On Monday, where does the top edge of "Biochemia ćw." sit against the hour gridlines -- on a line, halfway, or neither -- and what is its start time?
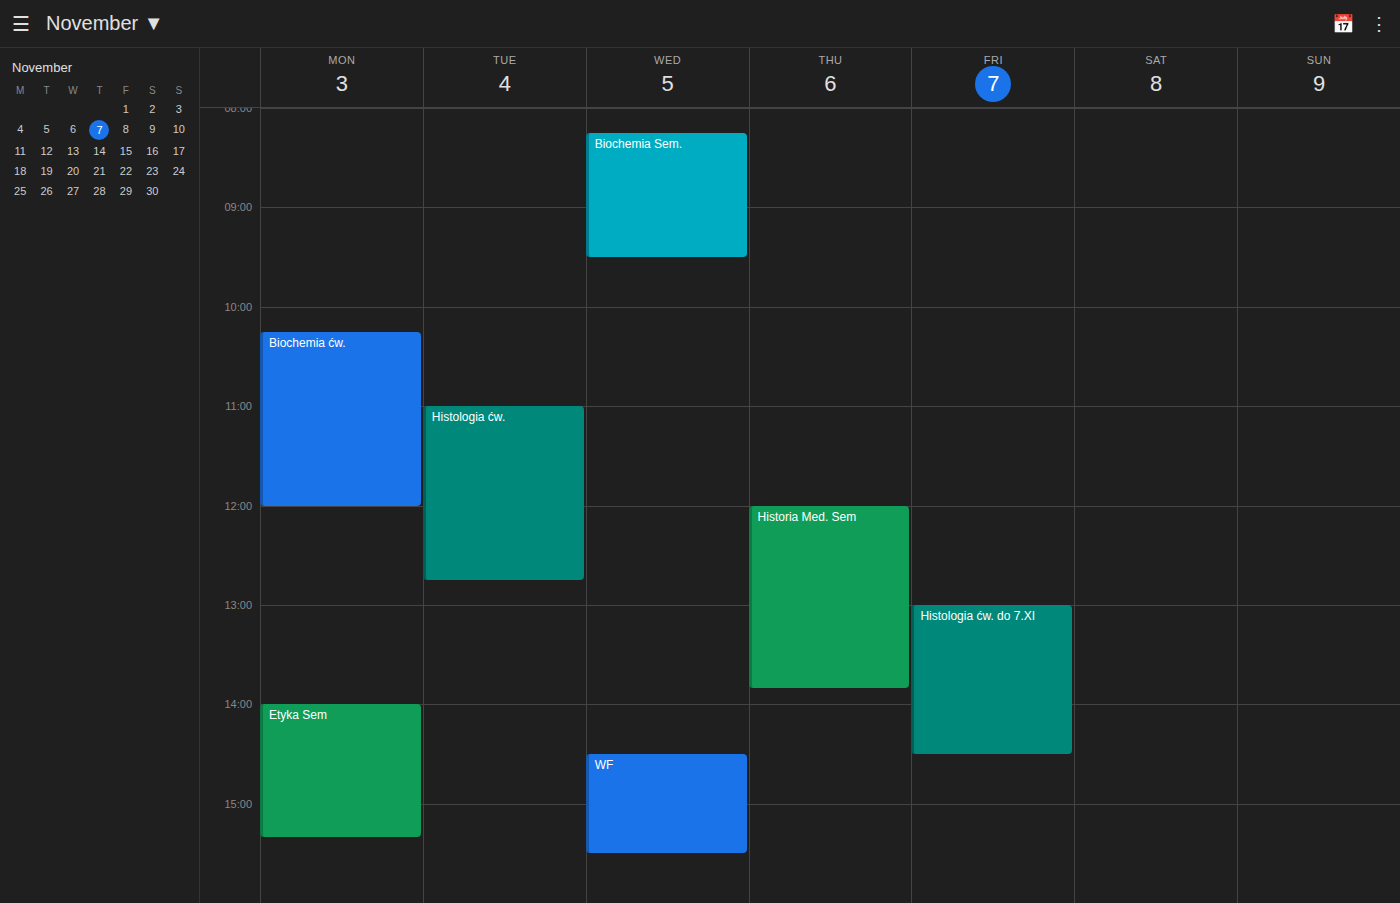
10:15 AM -- neither: a quarter of the way from the 10 AM line to the 11 AM line.